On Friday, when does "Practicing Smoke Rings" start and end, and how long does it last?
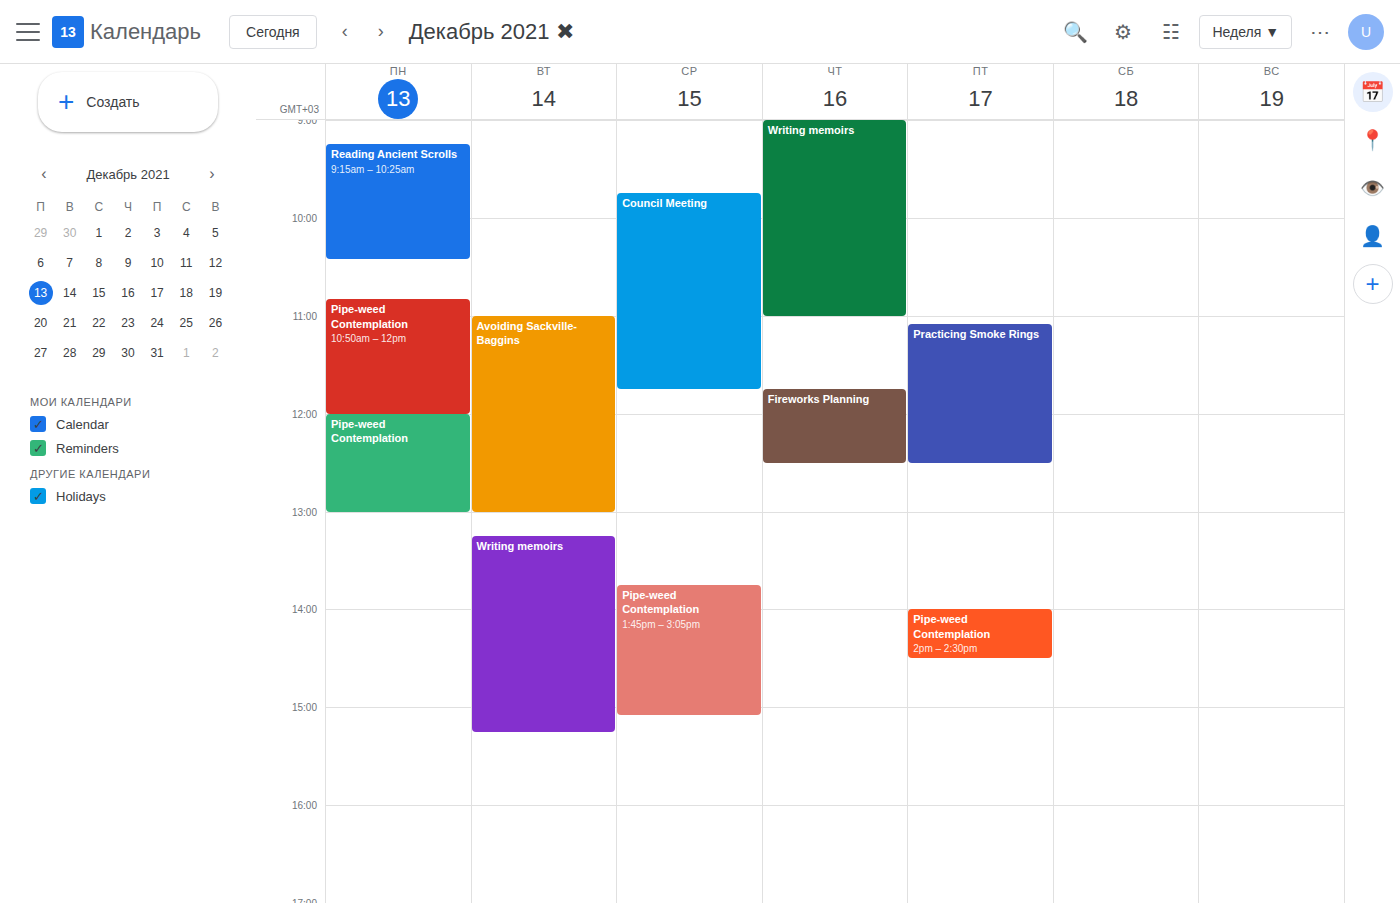
11:05 AM to 12:30 PM, 1 hour 25 minutes